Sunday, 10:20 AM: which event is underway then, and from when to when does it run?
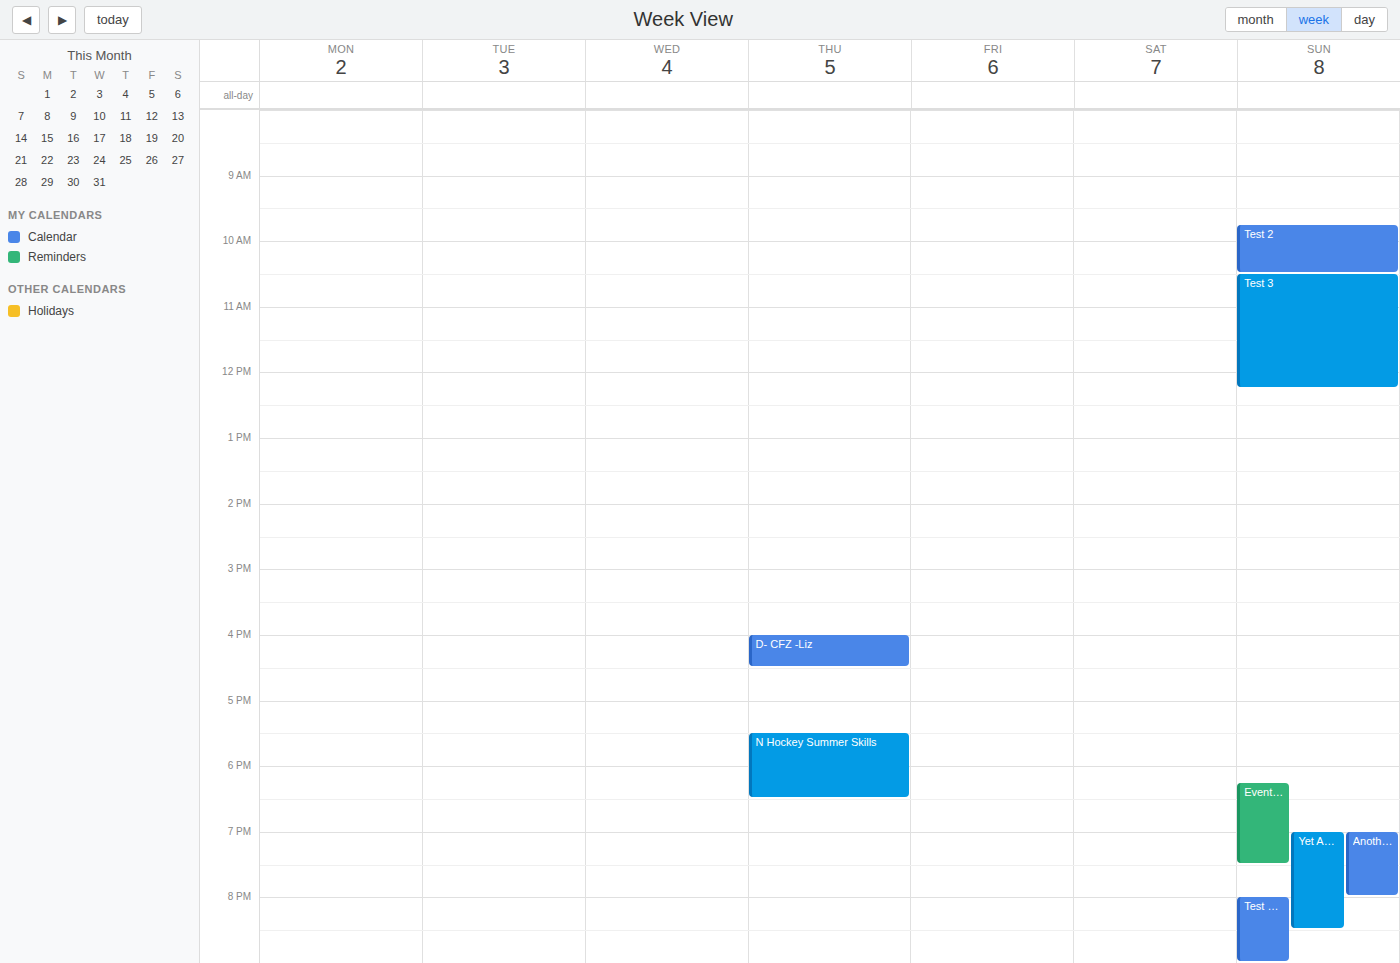
"Test 2", 9:45 AM to 10:30 AM